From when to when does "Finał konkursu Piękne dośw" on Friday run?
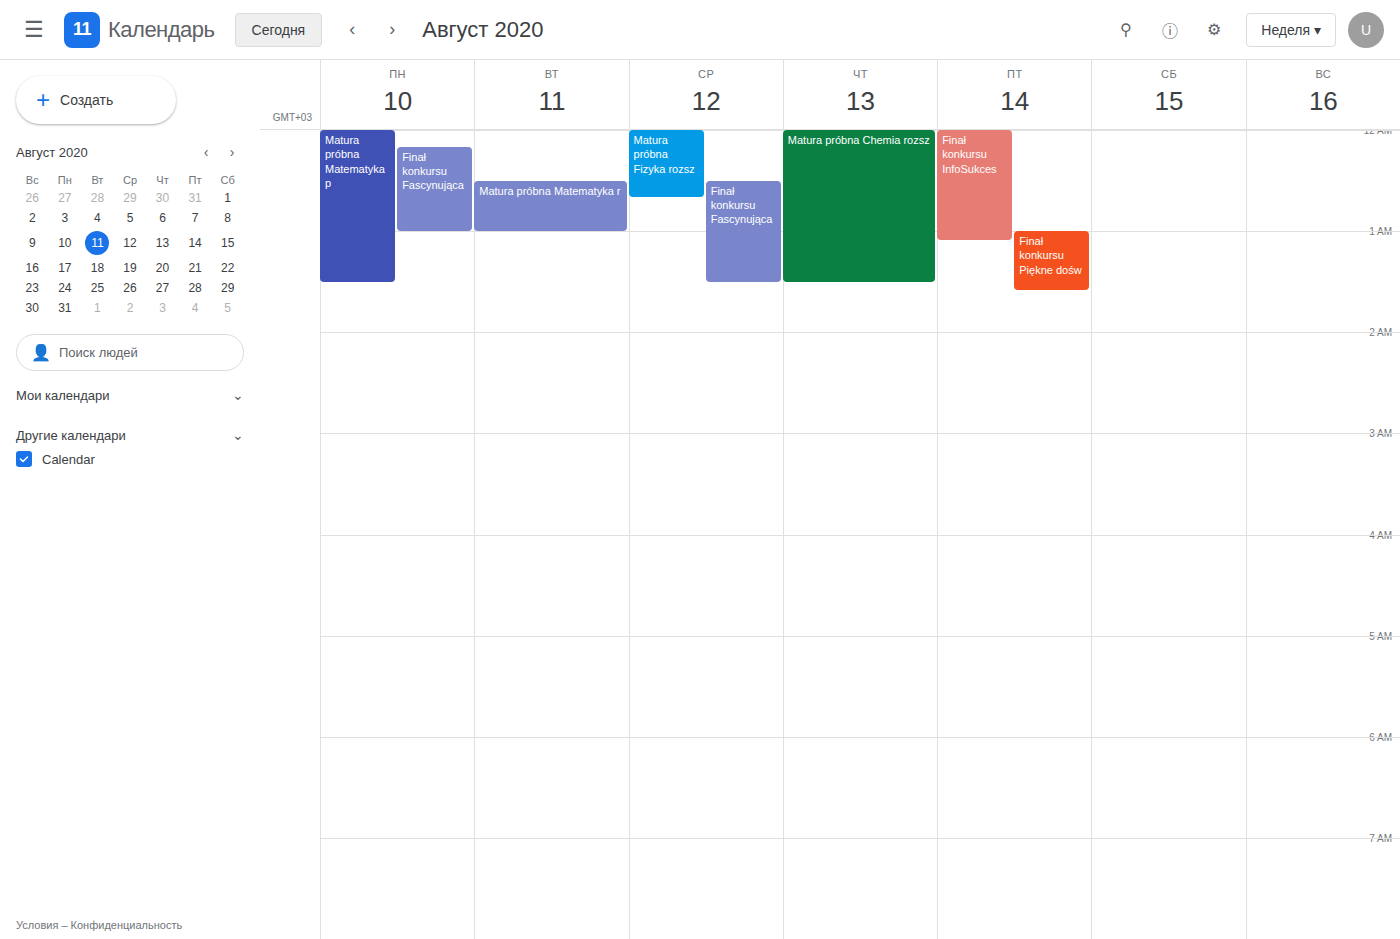
1:00 AM to 1:35 AM